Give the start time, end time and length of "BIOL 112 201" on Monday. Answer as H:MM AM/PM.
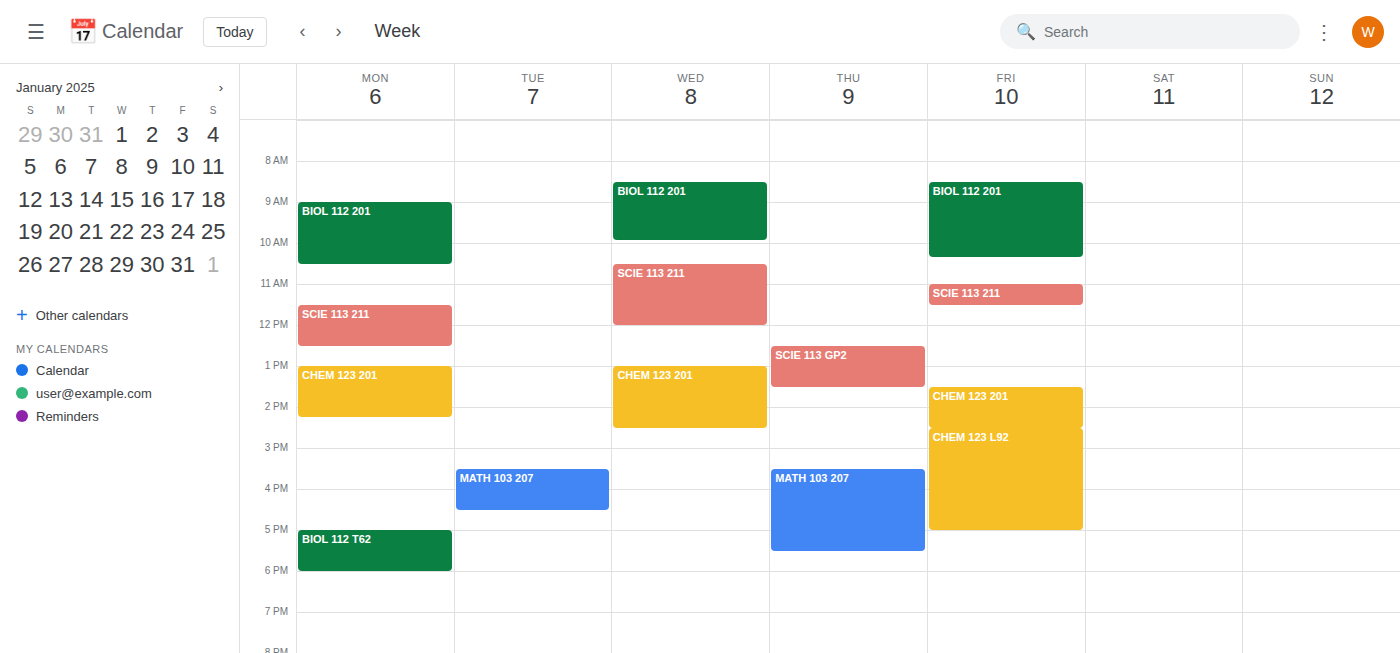
9:00 AM to 10:30 AM, 1 hour 30 minutes